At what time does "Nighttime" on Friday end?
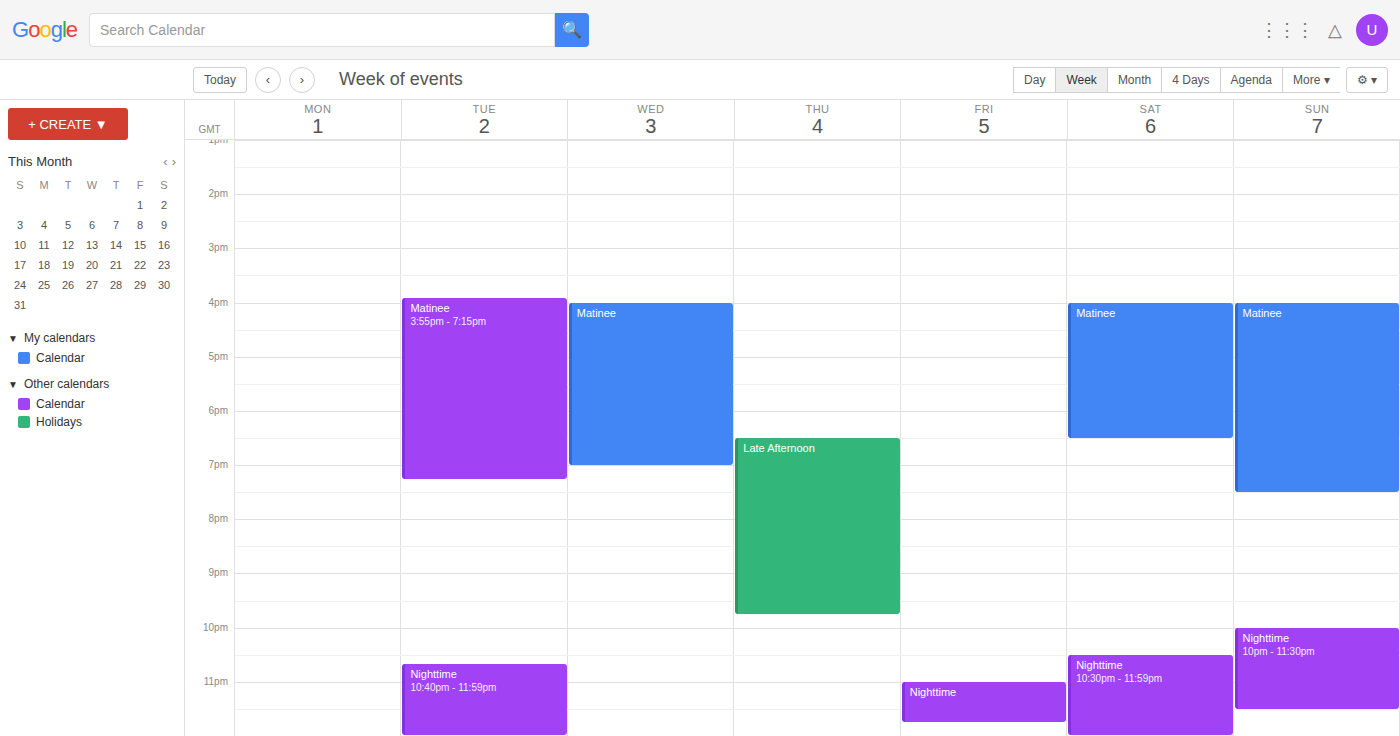
11:45 PM